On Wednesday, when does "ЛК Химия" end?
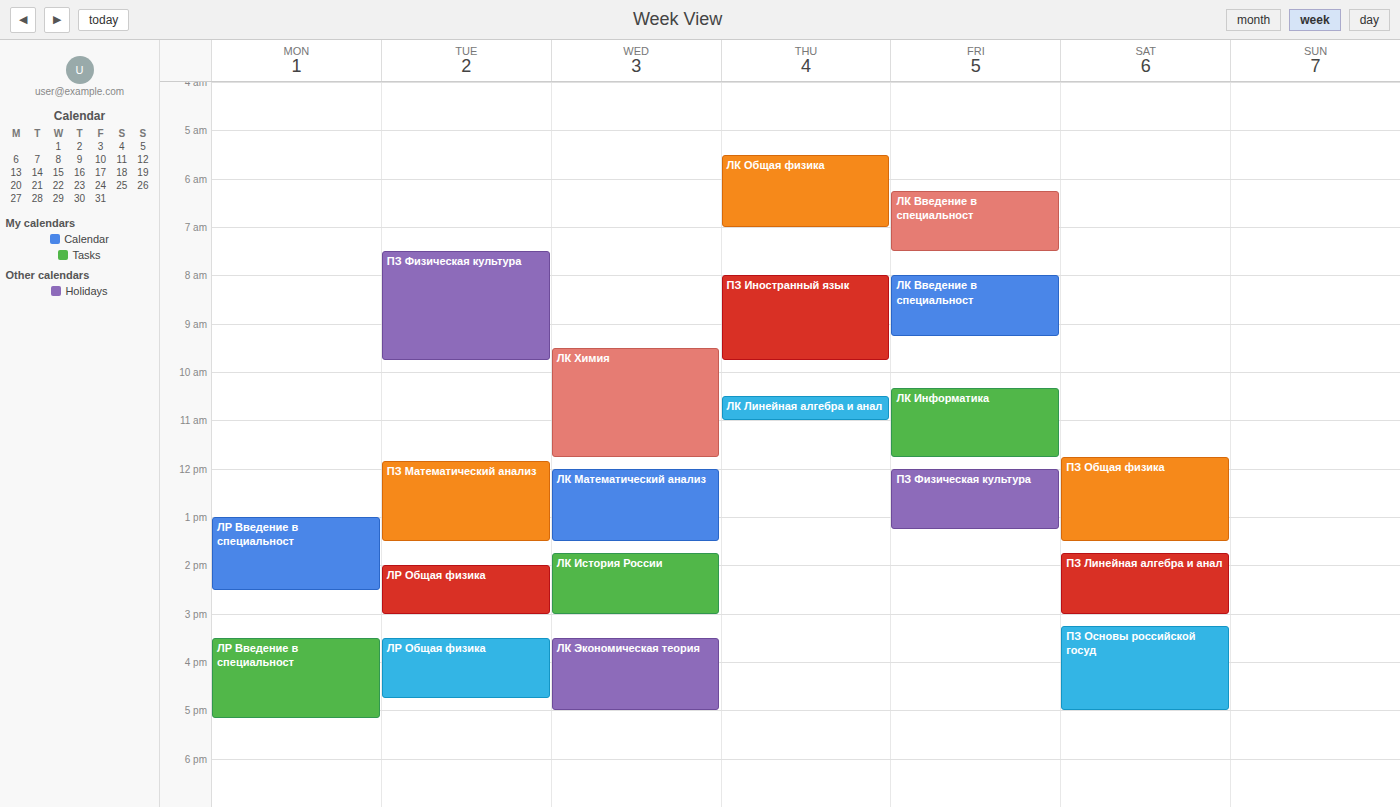
11:45 AM